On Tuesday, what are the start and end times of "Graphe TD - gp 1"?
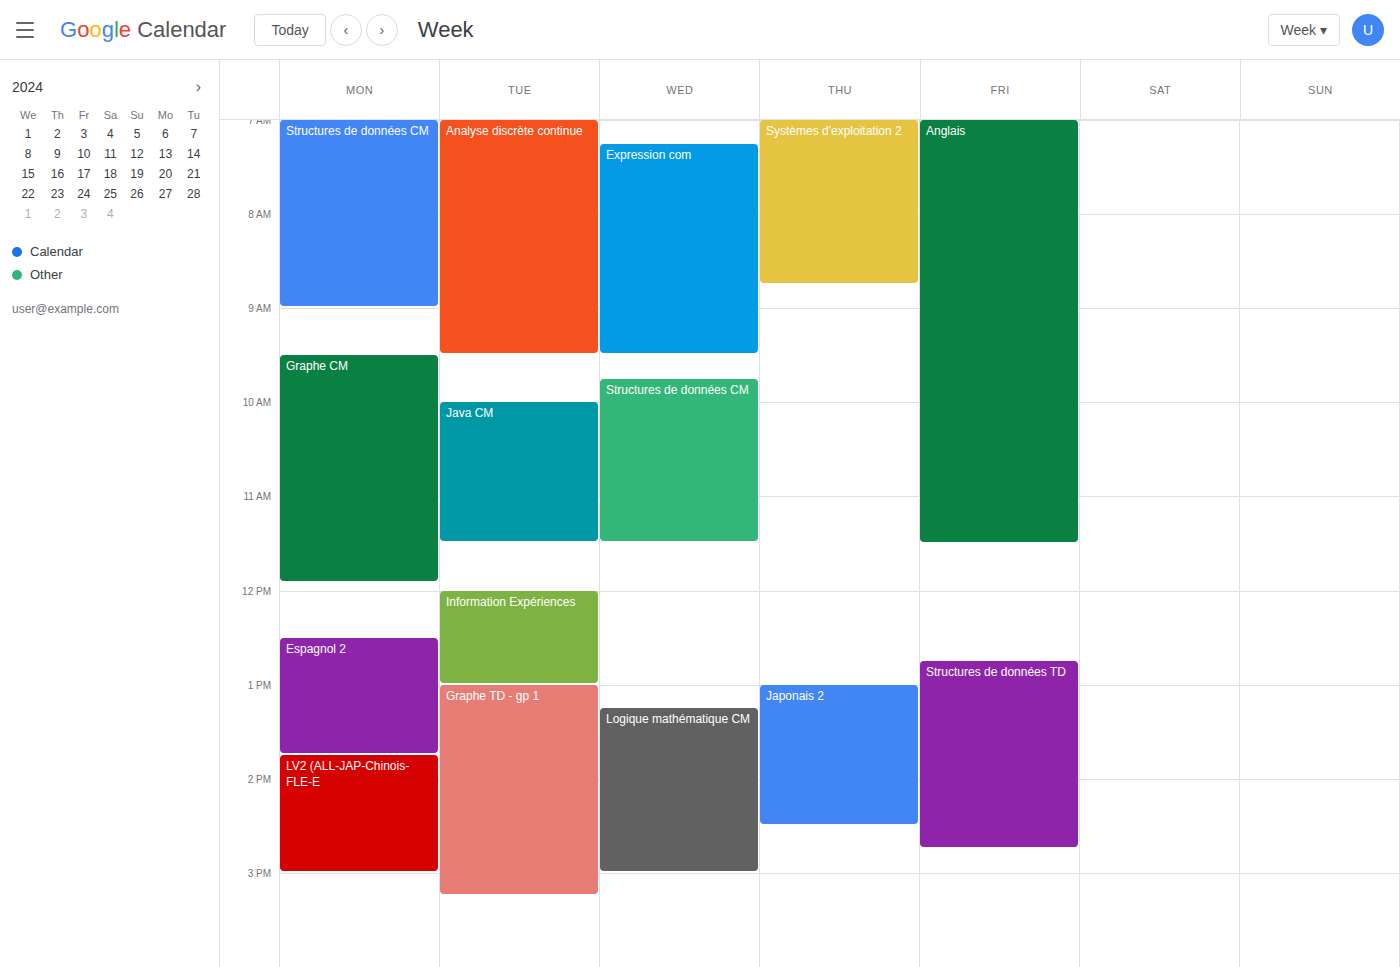
13:00 to 15:15